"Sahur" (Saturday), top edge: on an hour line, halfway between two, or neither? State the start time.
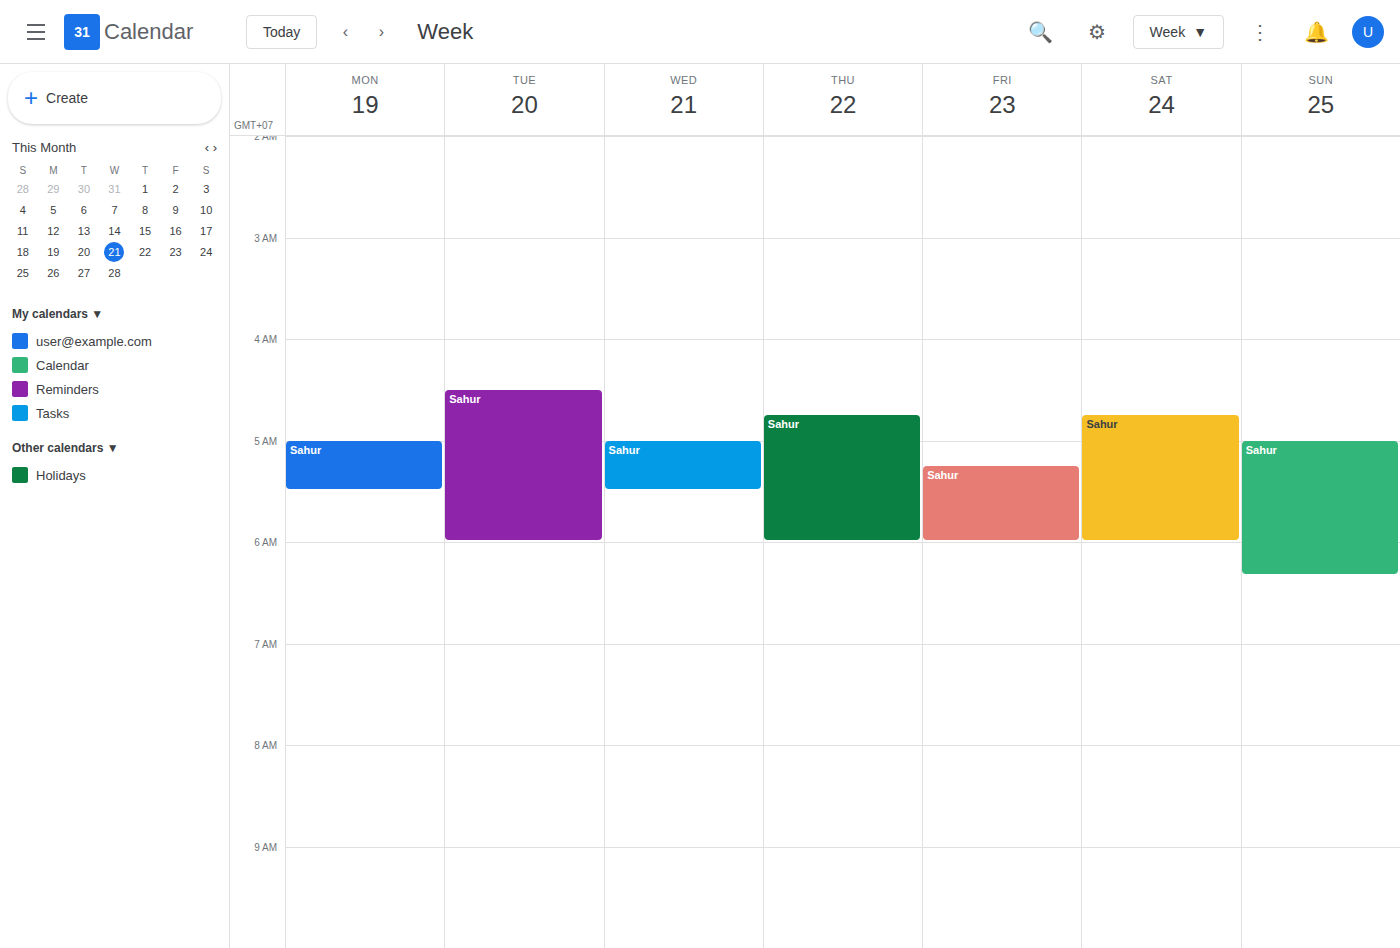
4:45 AM -- neither: three quarters of the way from the 4 AM line to the 5 AM line.